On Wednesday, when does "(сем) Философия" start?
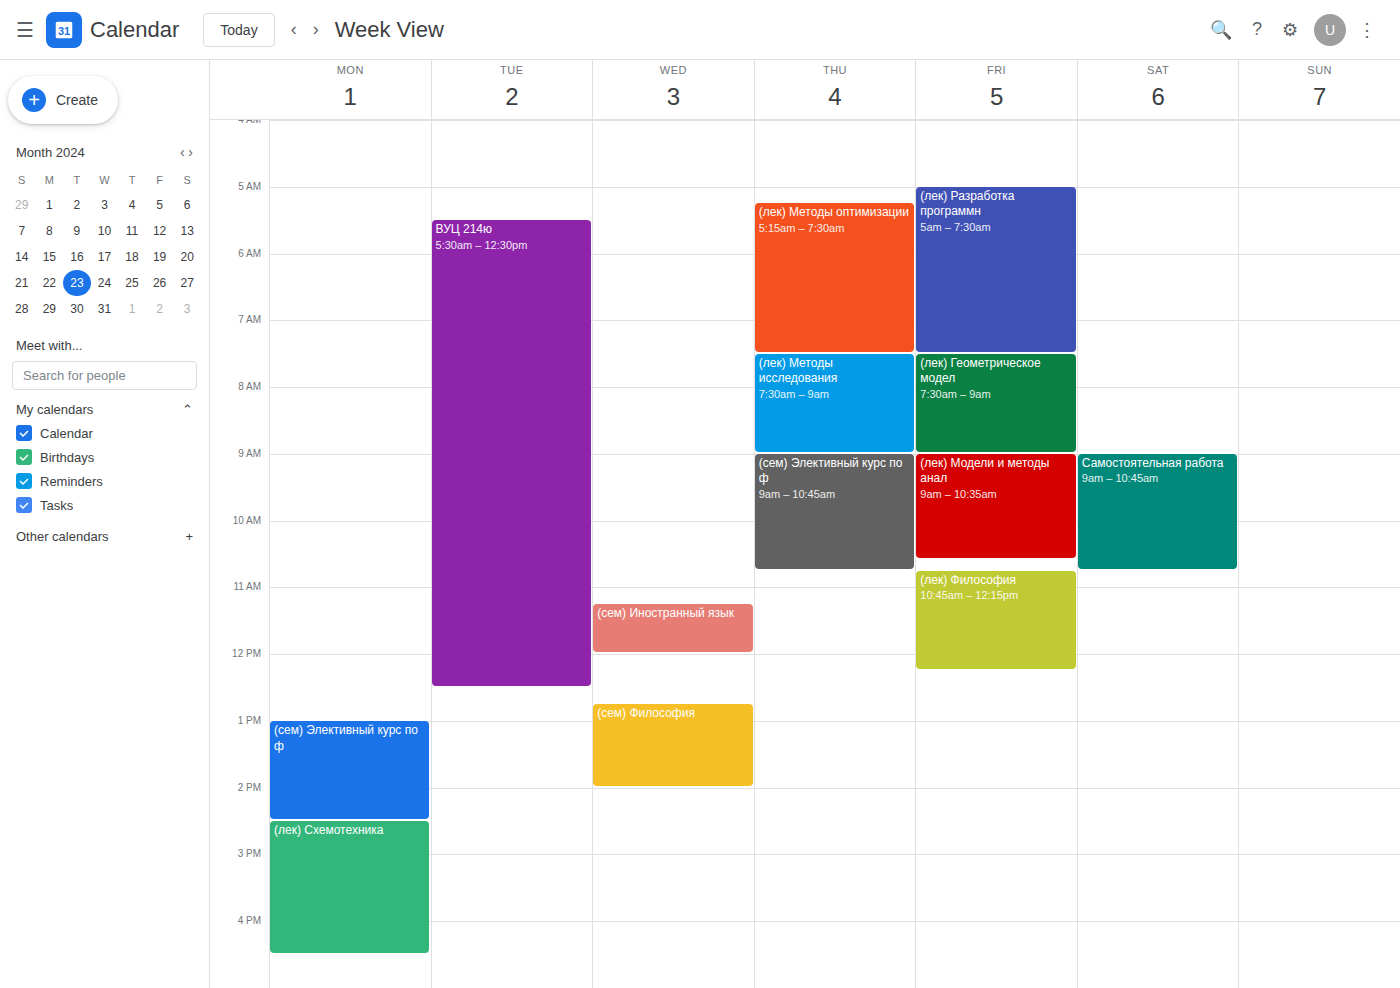
12:45 PM